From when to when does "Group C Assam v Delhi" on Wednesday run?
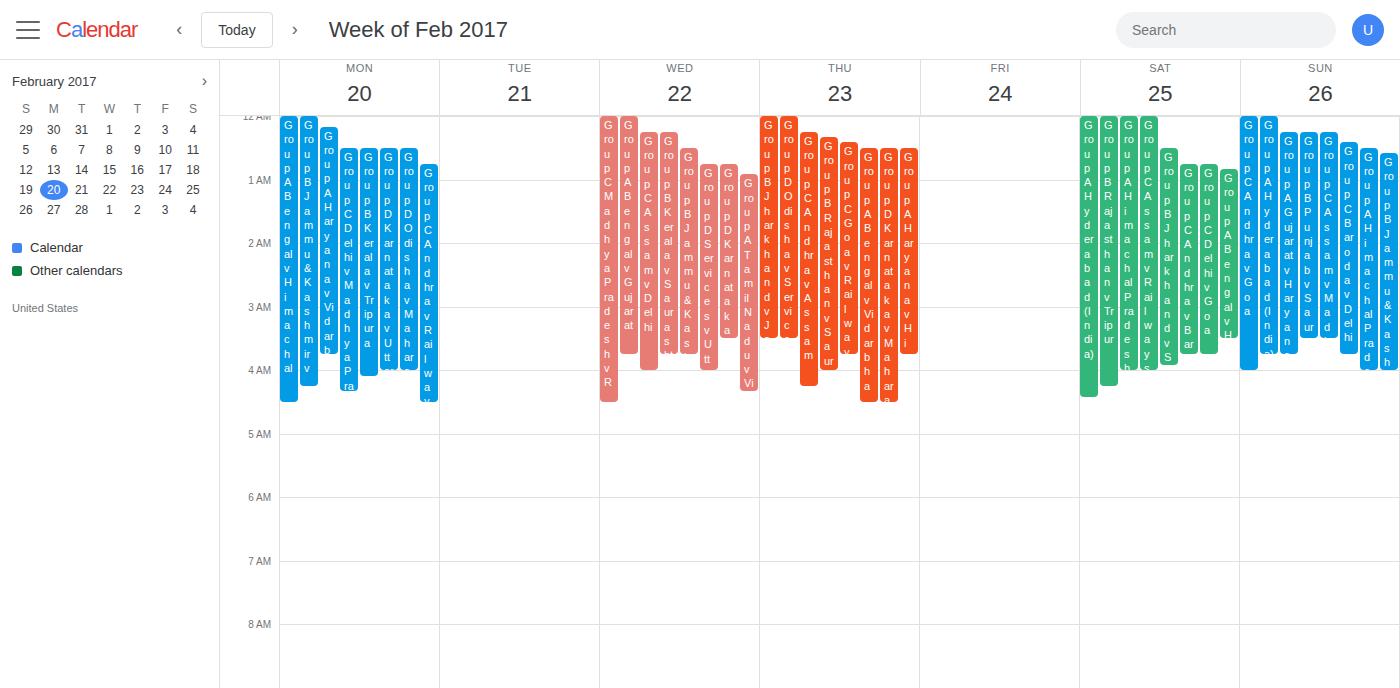
00:15 to 04:00